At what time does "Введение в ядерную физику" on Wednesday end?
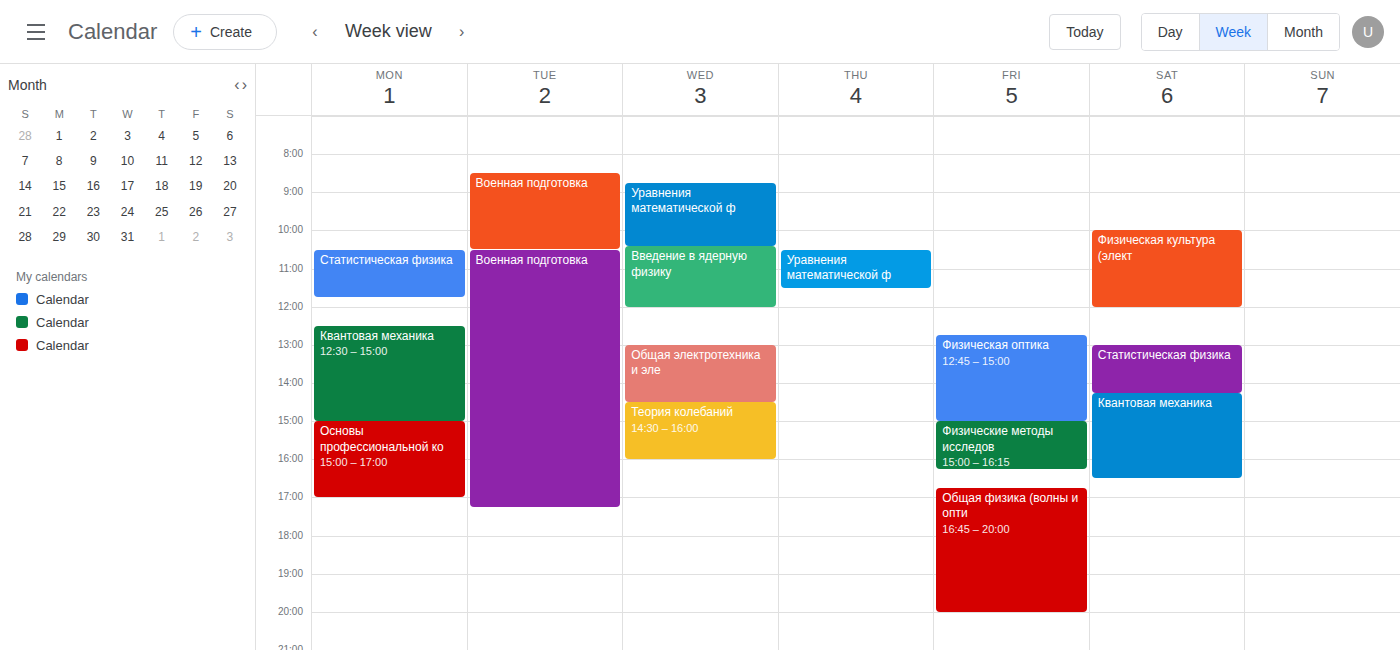
12:00 PM